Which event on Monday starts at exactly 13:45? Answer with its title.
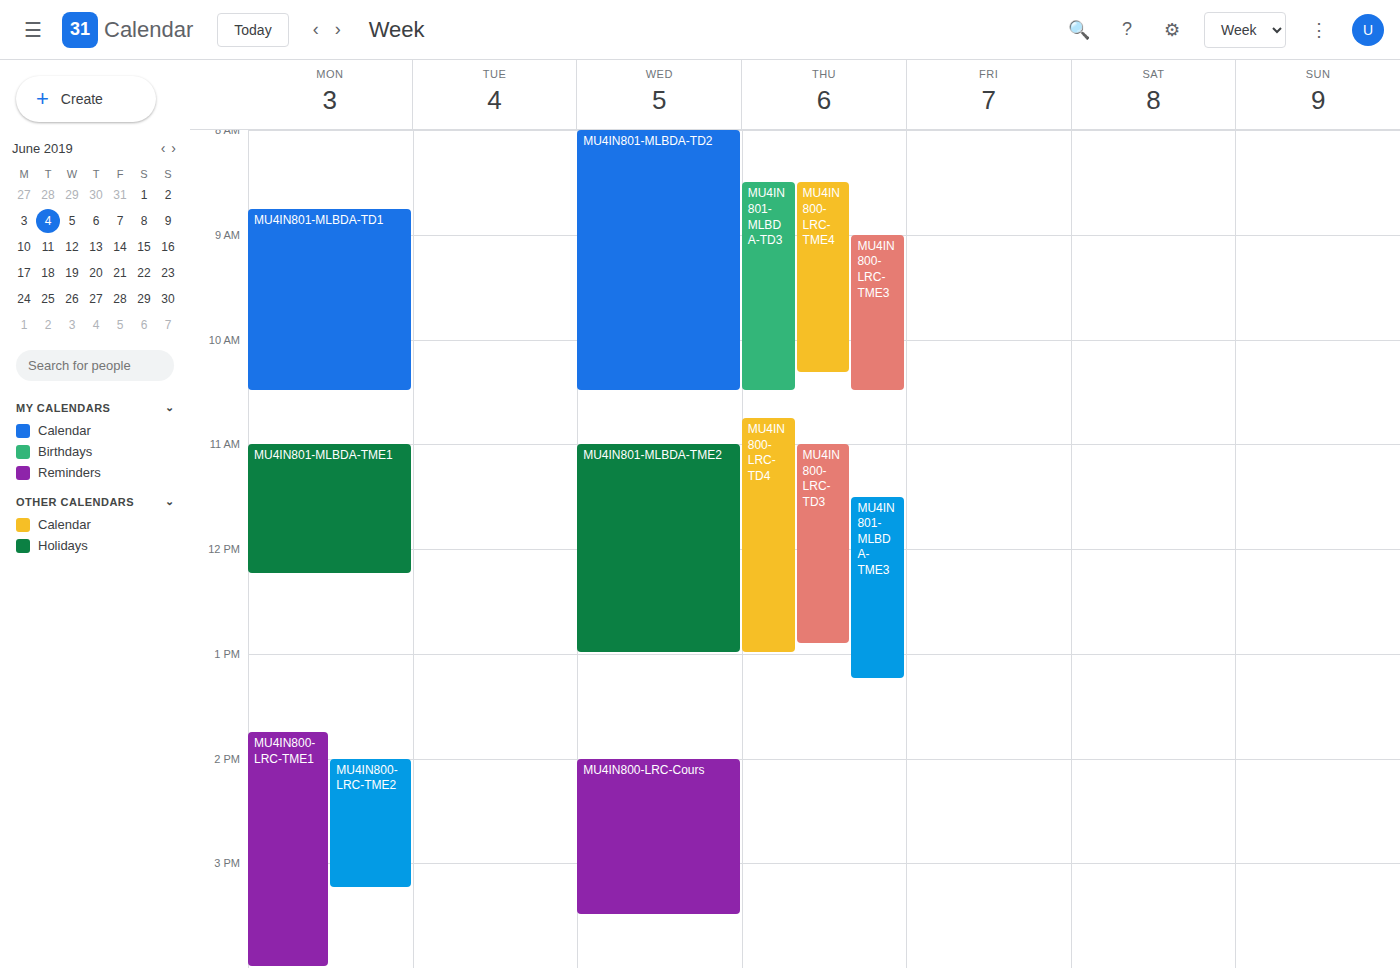
"MU4IN800-LRC-TME1"